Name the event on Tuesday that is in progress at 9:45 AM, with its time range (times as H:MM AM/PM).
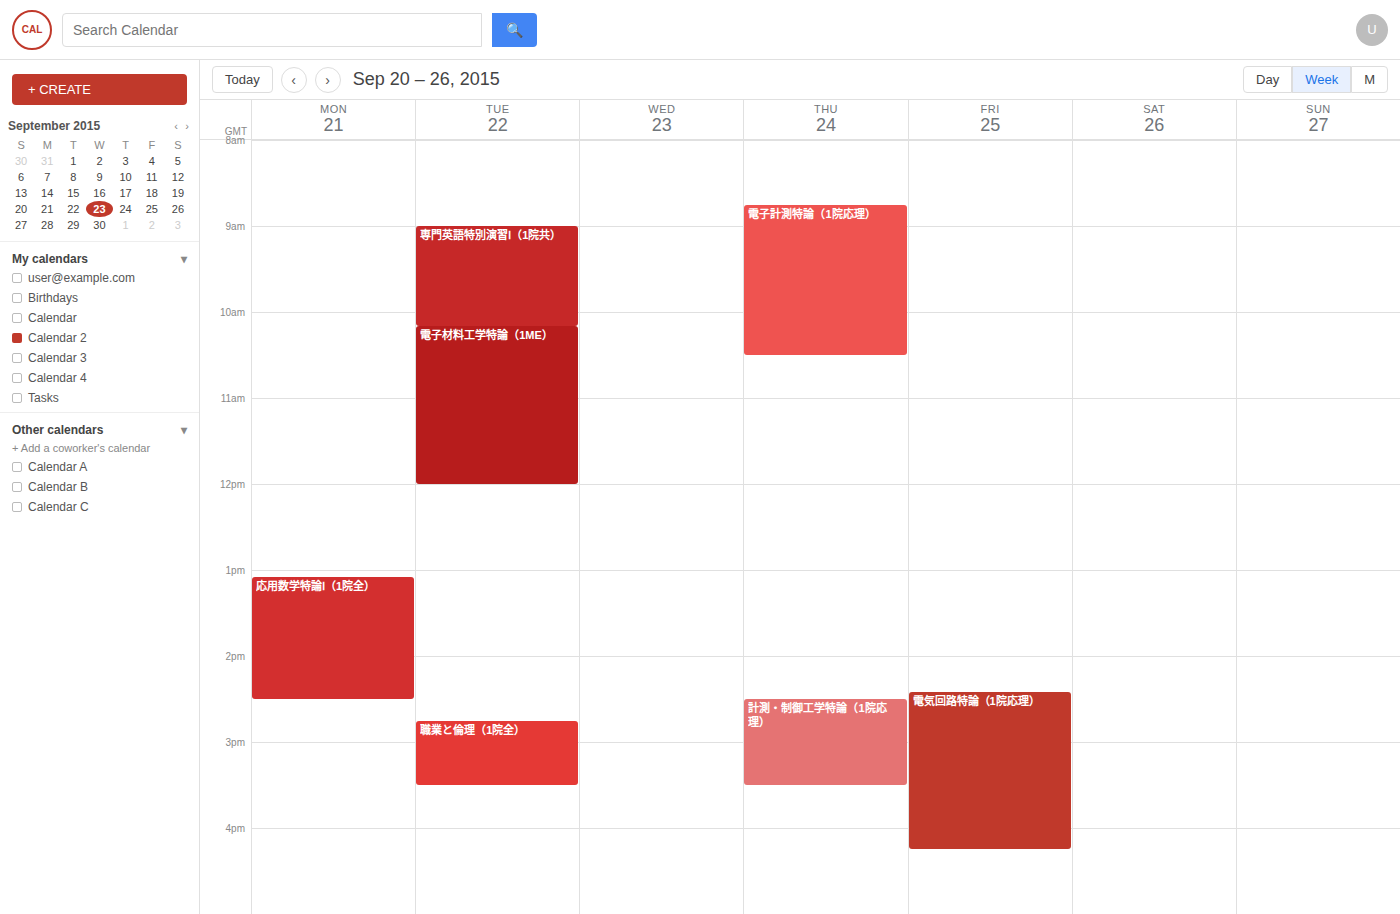
"専門英語特別演習Ⅰ（1院共）", 9:00 AM to 10:10 AM